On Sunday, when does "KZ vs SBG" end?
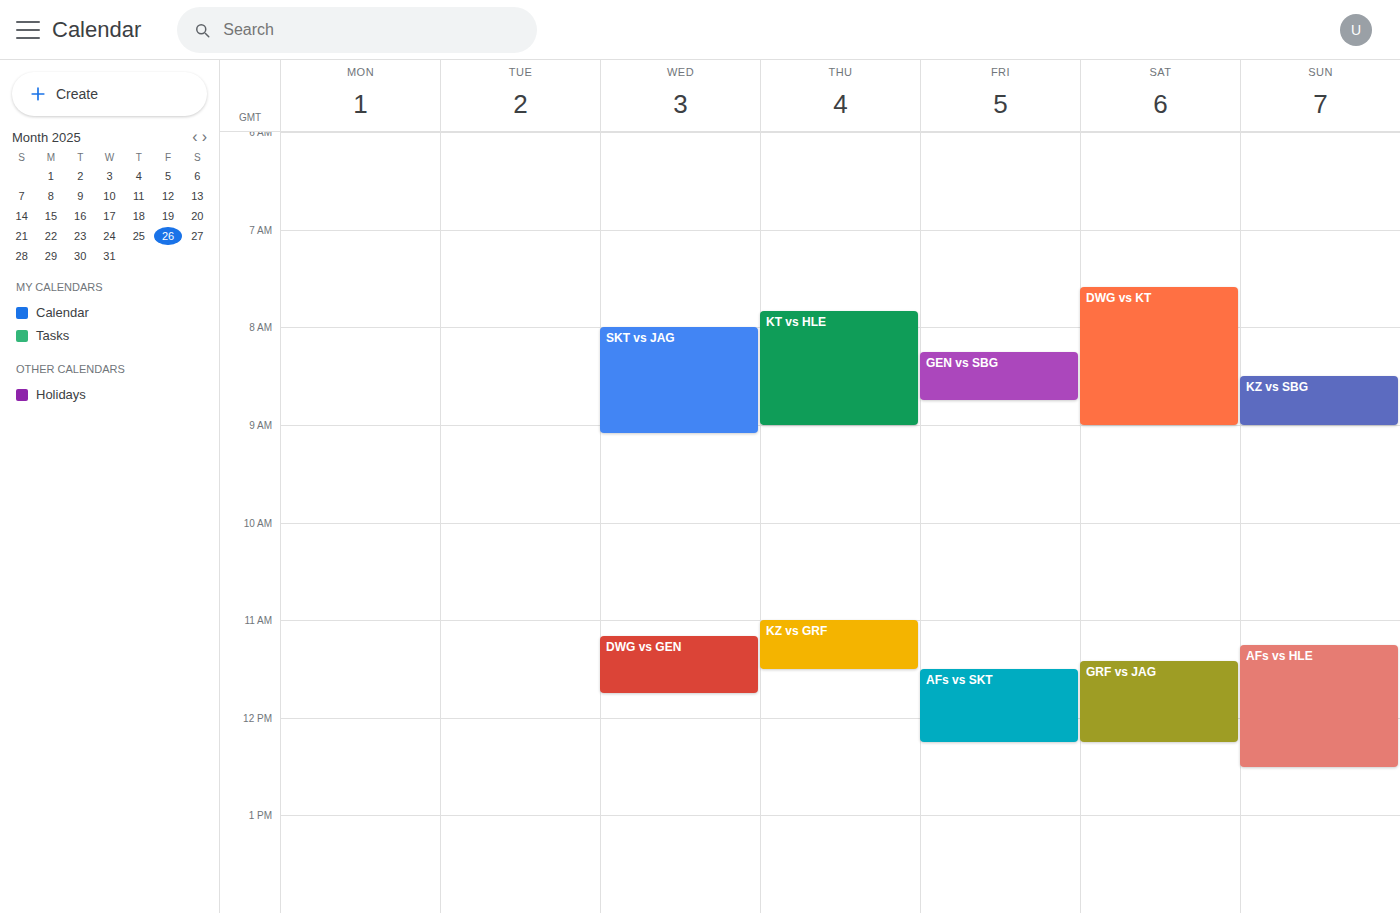
9:00 AM